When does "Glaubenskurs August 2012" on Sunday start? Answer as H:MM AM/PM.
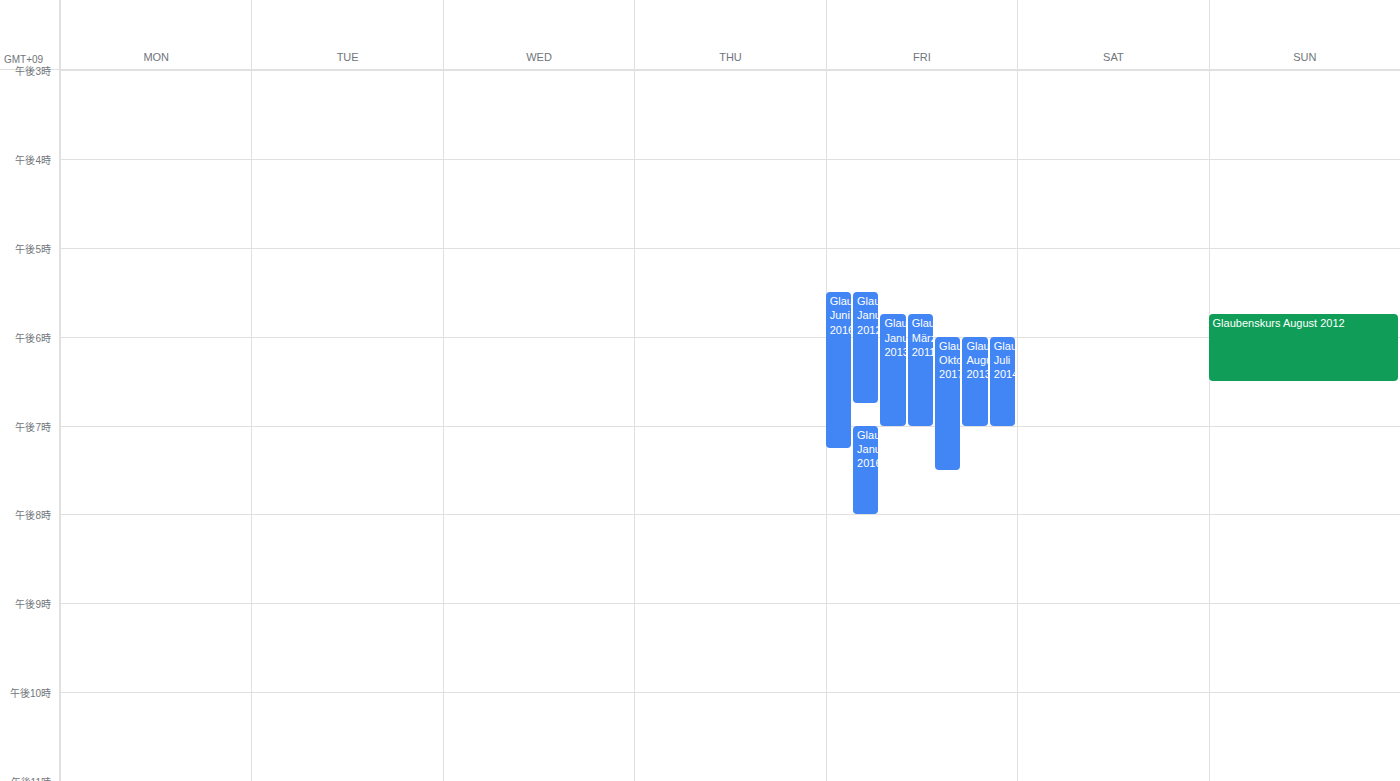
5:45 PM